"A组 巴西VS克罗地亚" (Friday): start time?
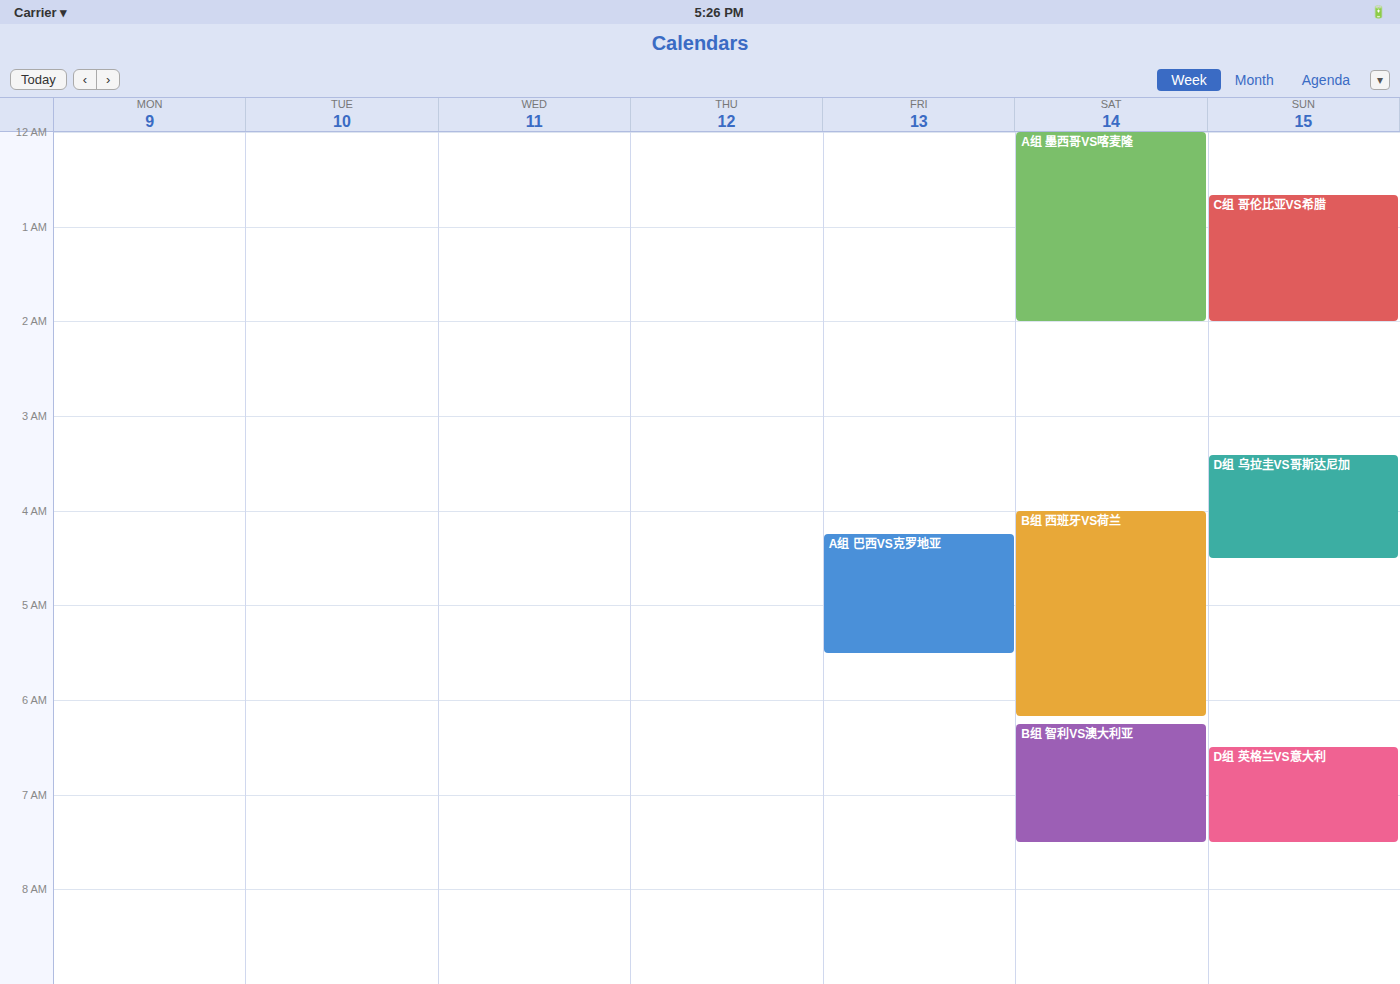
4:15 AM